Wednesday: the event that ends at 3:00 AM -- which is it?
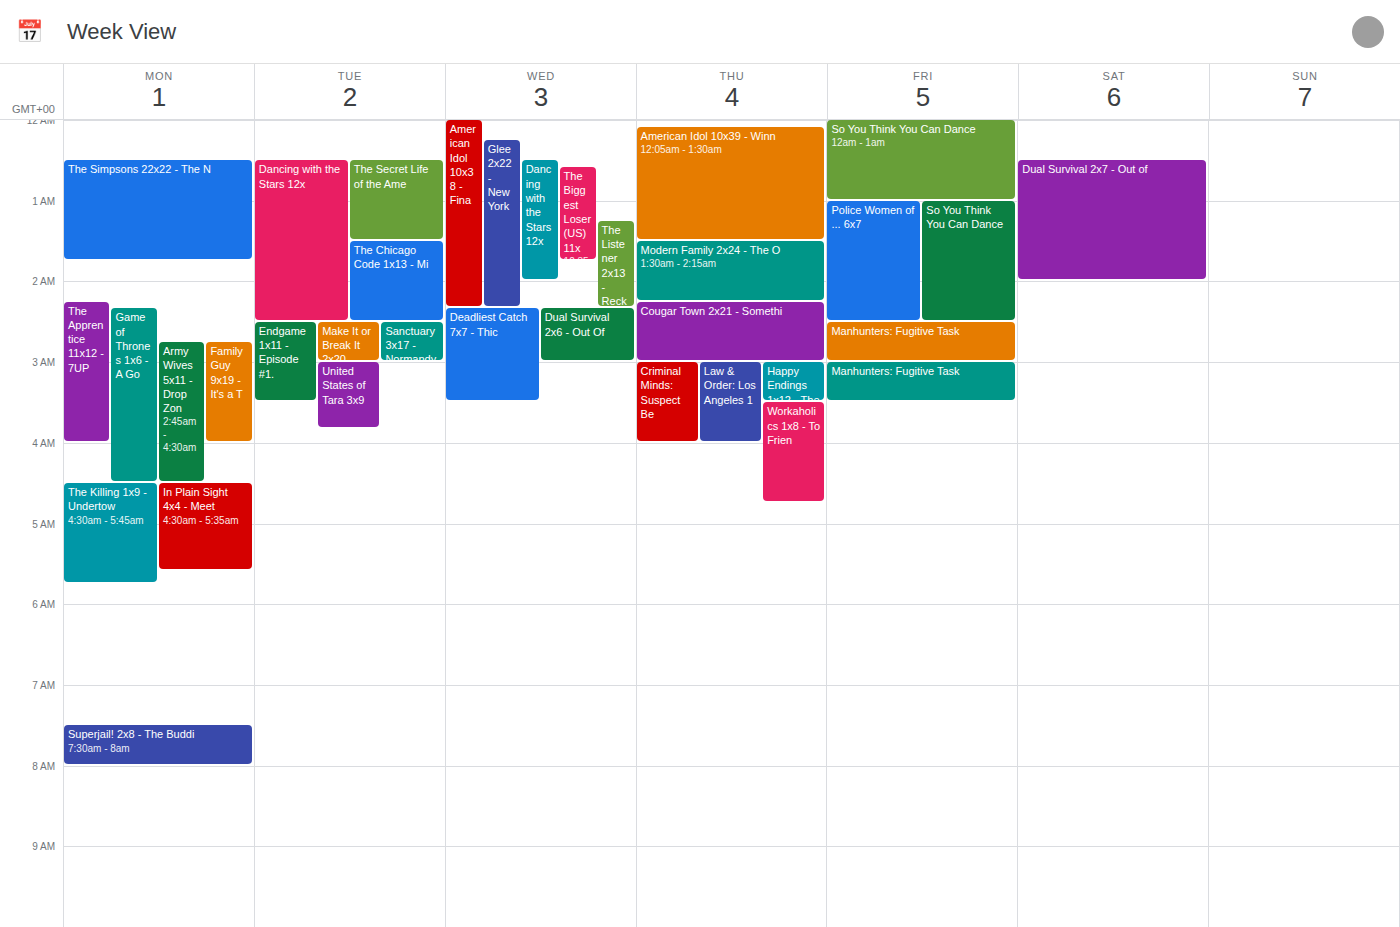
"Dual Survival 2x6 - Out Of"